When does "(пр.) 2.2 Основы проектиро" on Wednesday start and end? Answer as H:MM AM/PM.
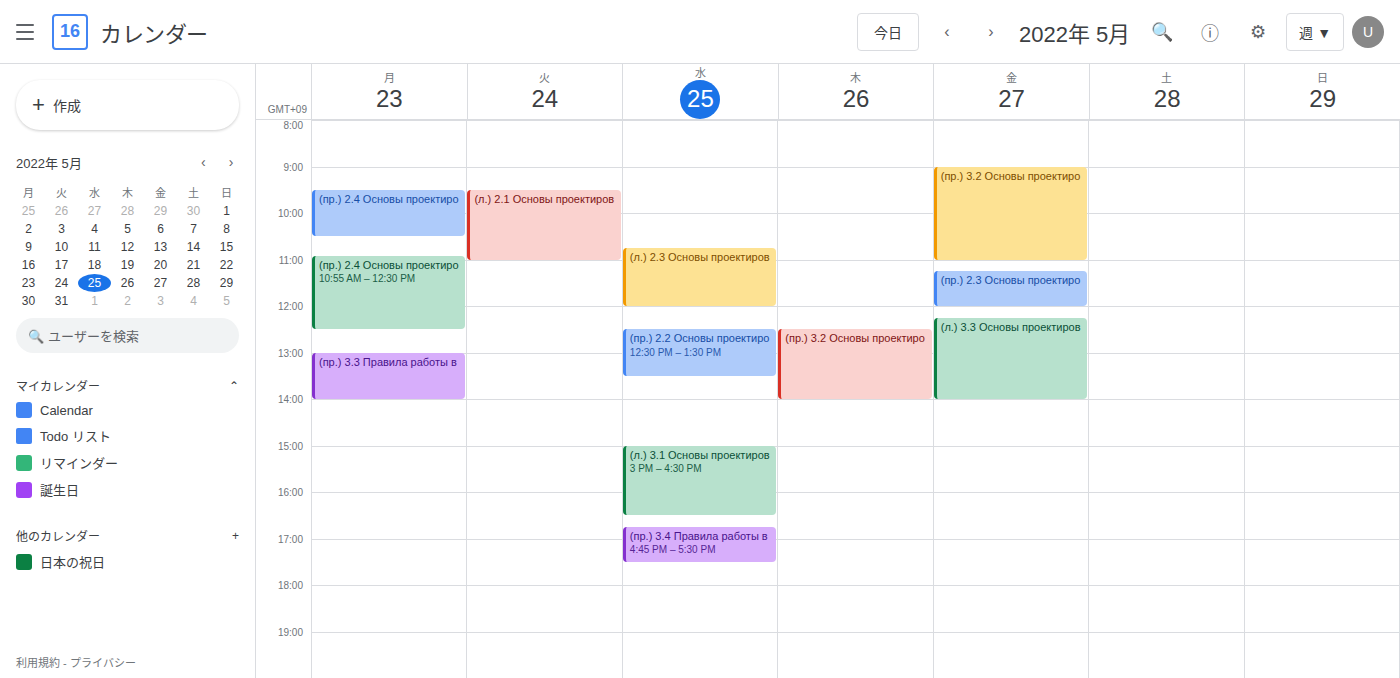
12:30 PM to 1:30 PM